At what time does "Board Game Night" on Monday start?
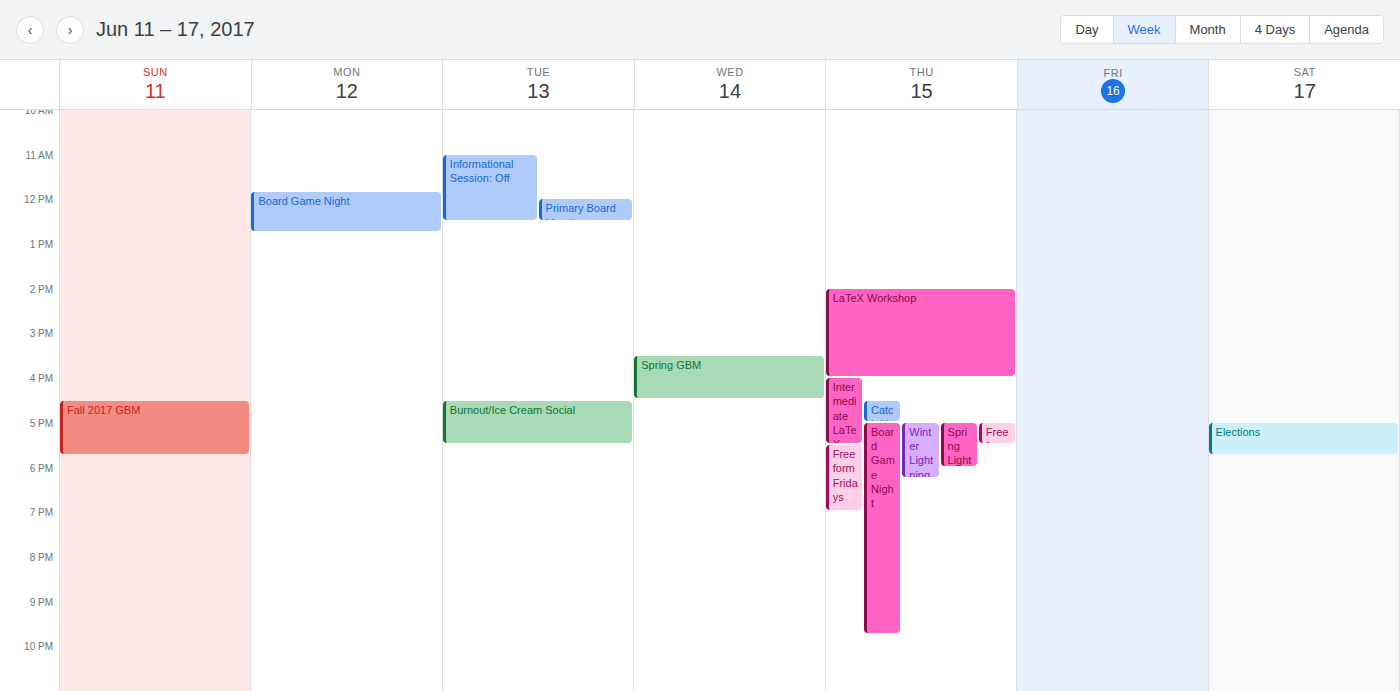
11:50 AM